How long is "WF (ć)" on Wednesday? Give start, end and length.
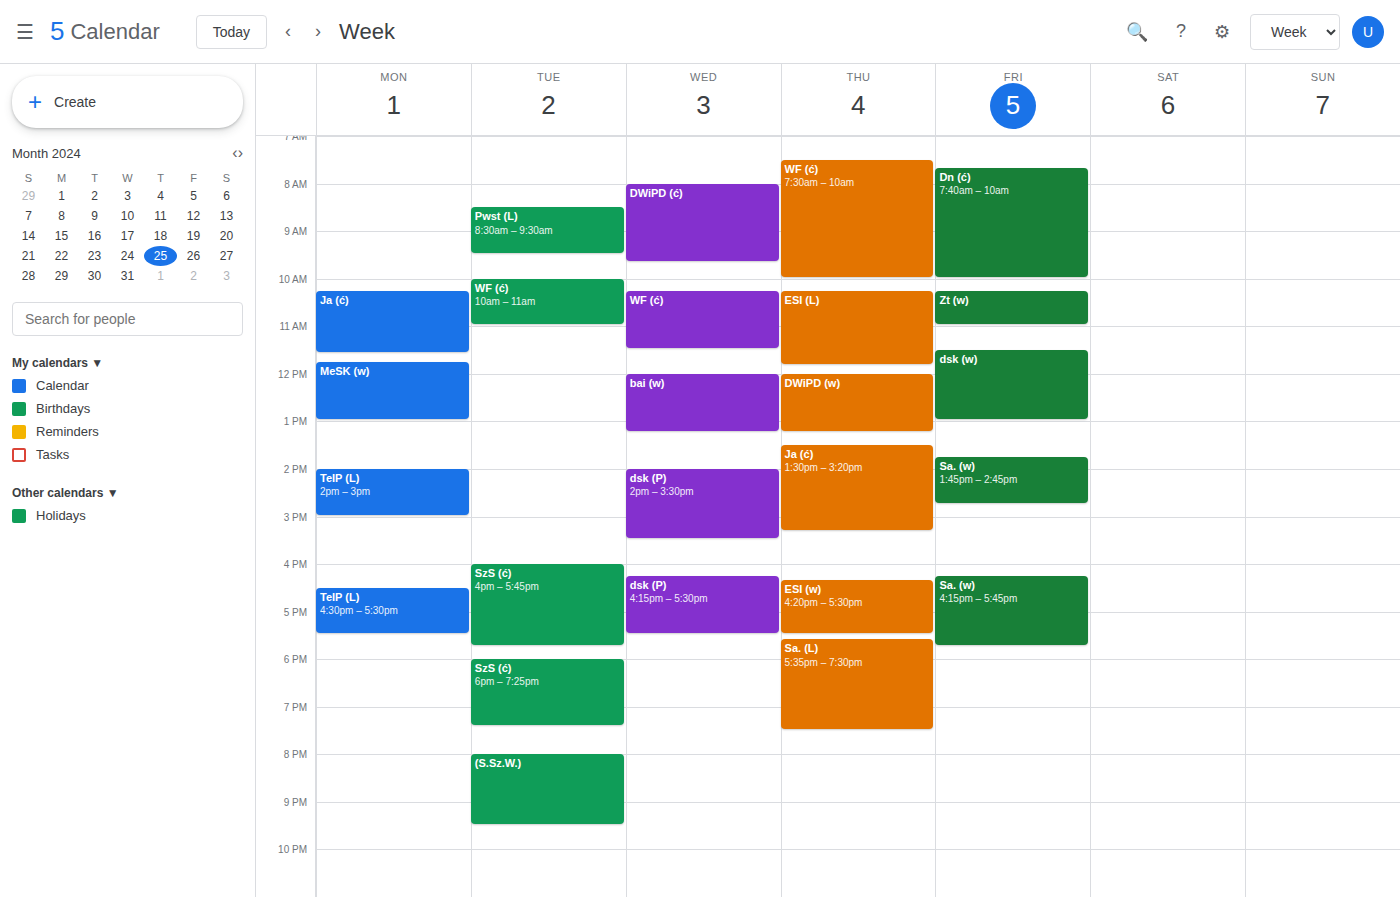
10:15 AM to 11:30 AM, 1 hour 15 minutes